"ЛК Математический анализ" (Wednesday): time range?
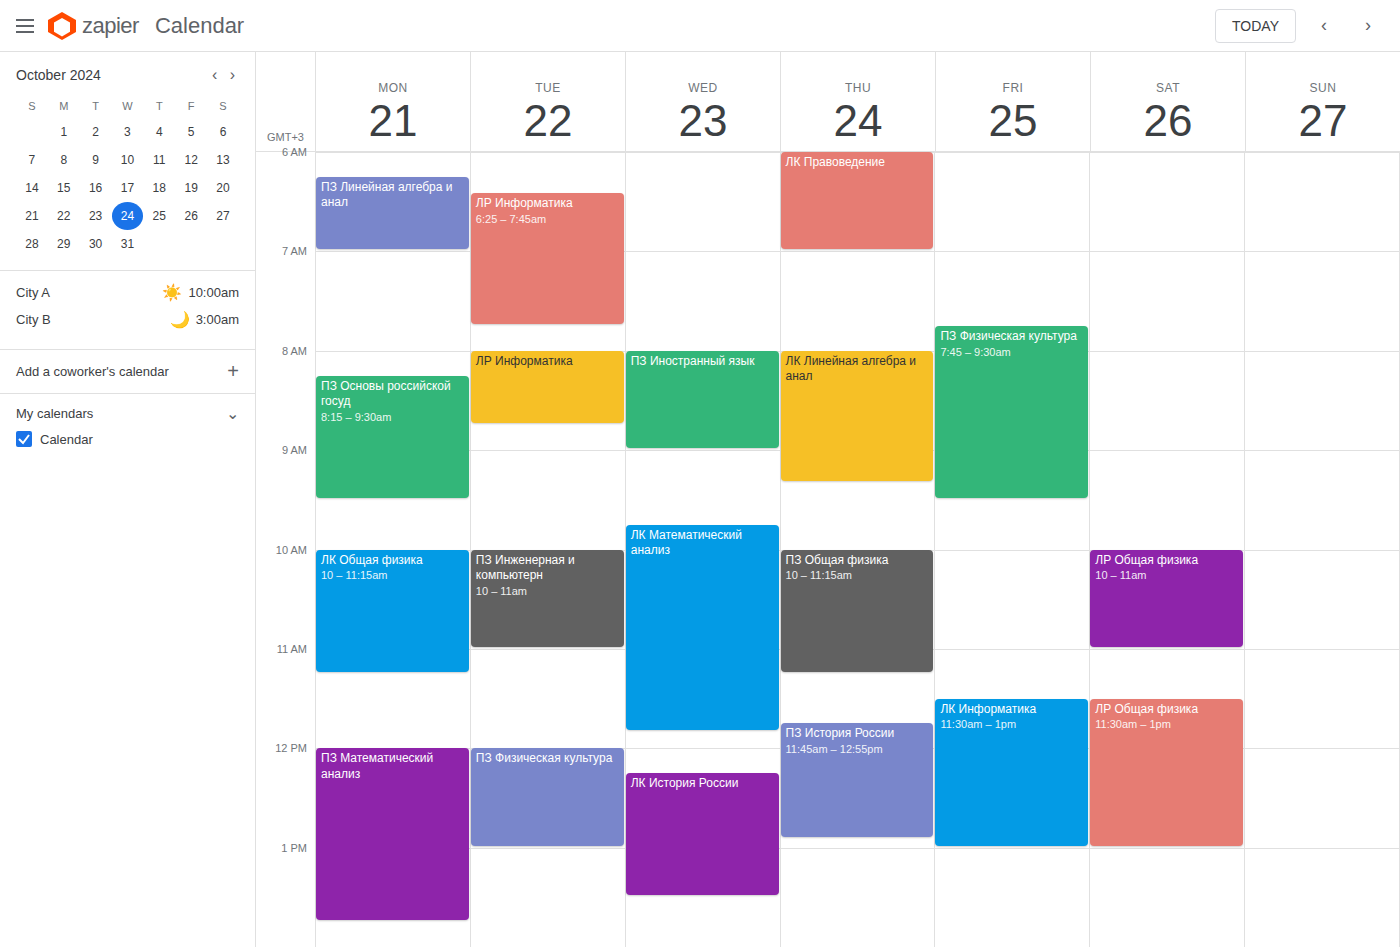
9:45 AM to 11:50 AM